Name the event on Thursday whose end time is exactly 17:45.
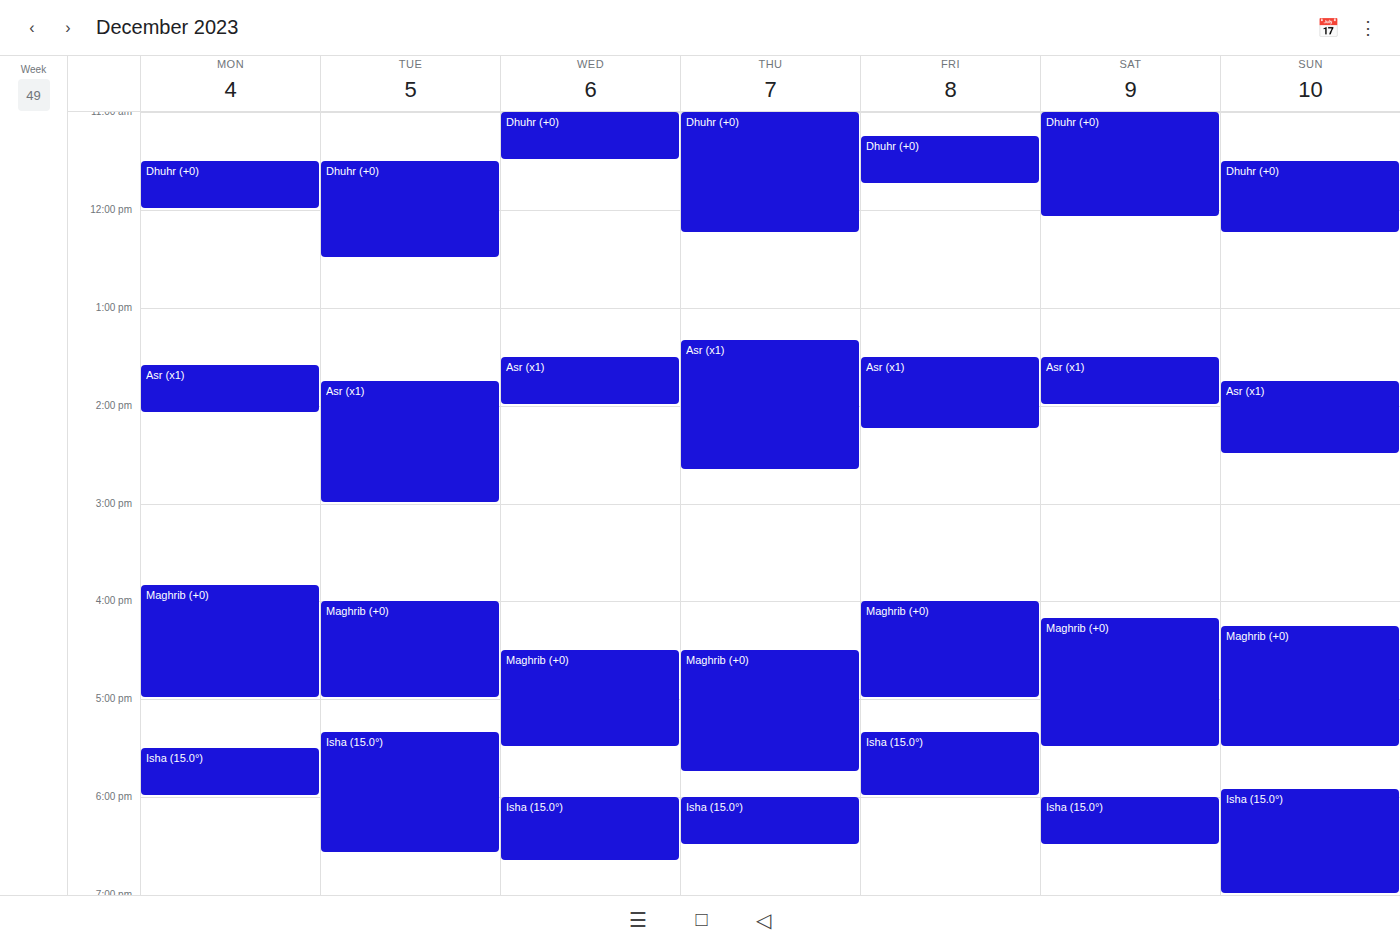
"Maghrib (+0)"